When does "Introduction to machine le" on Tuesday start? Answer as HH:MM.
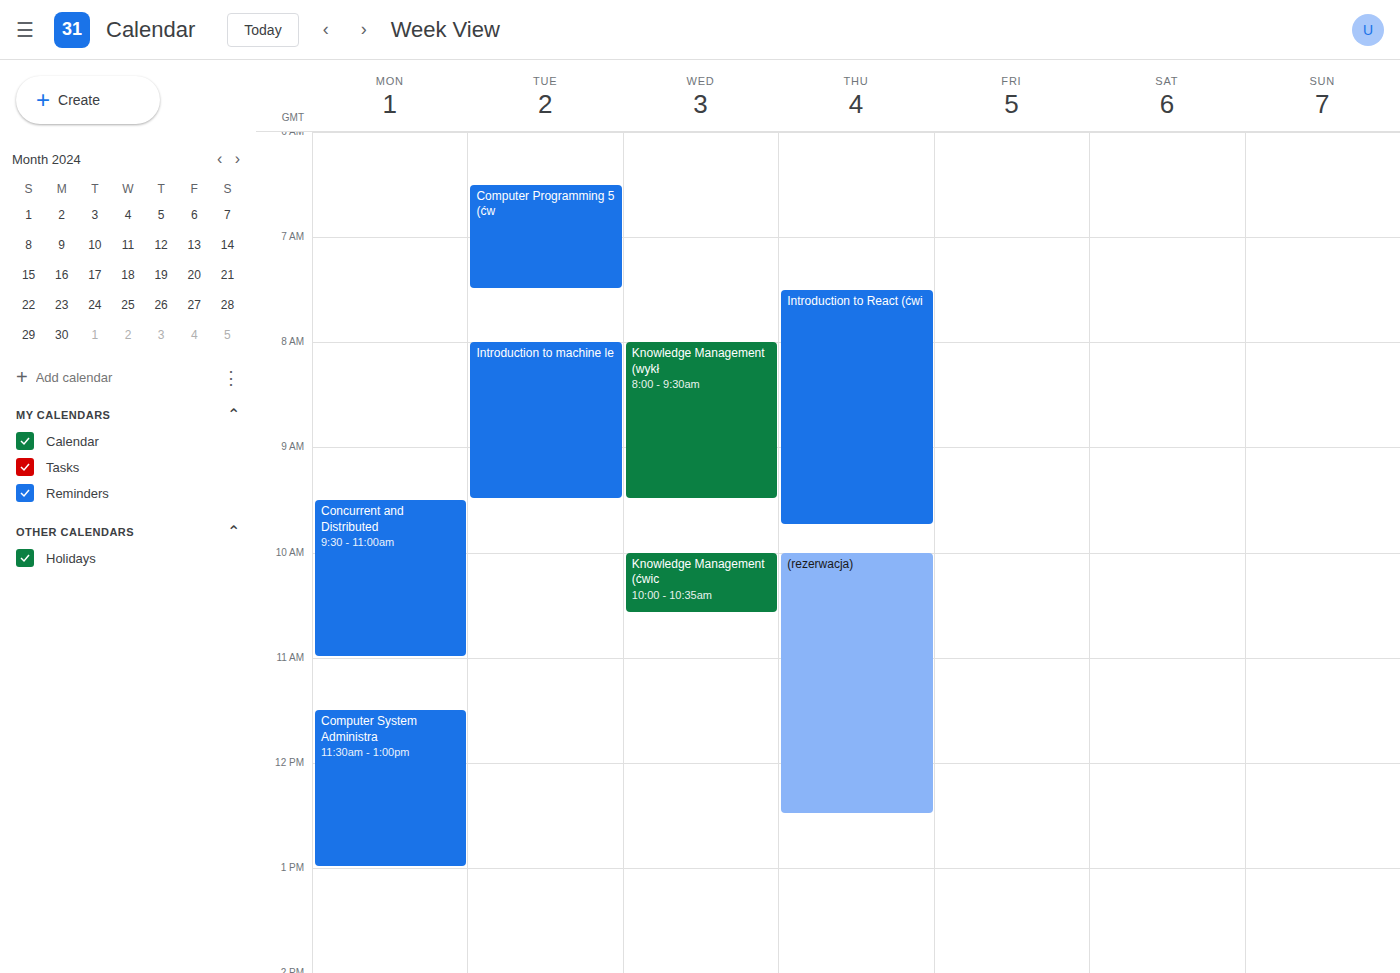
08:00